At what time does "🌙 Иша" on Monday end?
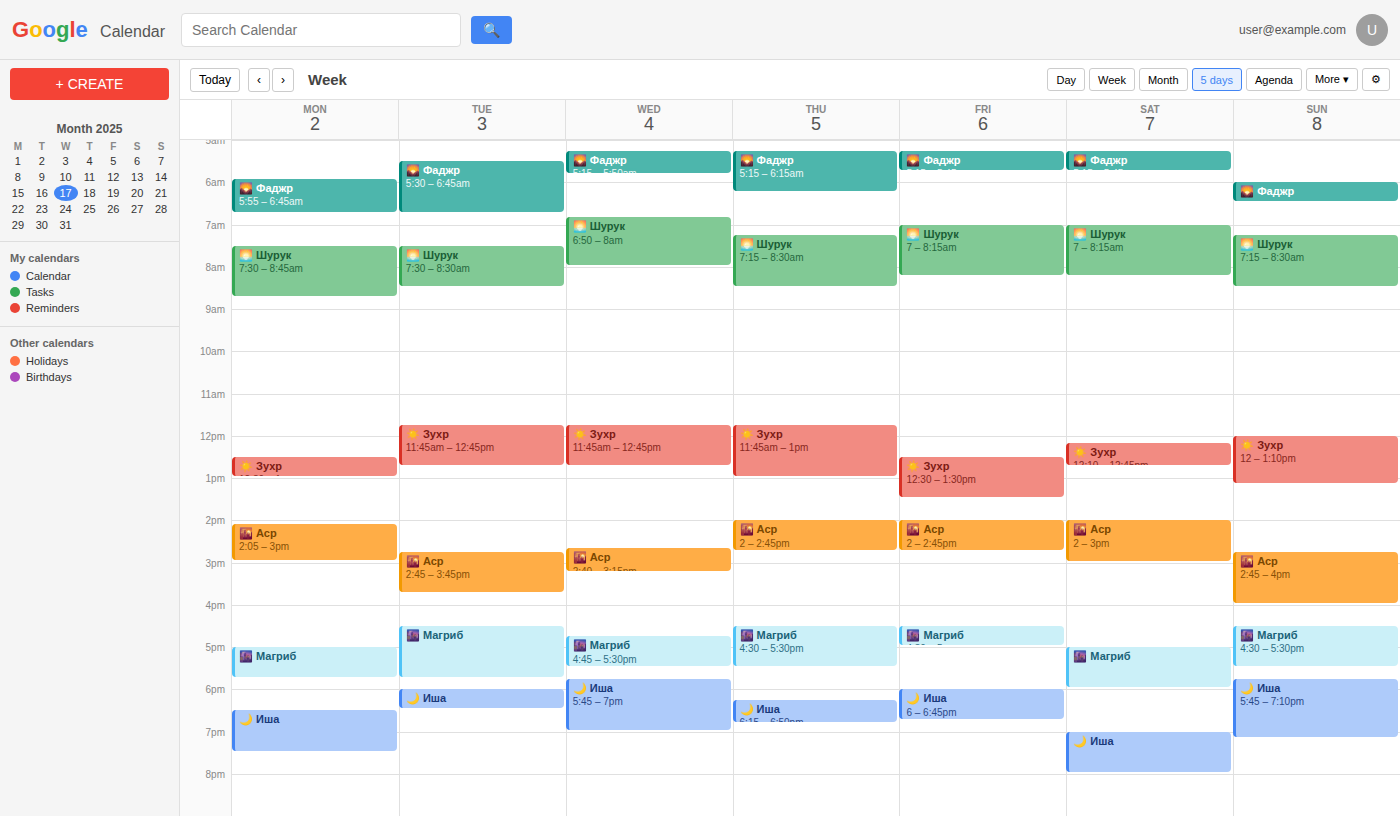
19:30